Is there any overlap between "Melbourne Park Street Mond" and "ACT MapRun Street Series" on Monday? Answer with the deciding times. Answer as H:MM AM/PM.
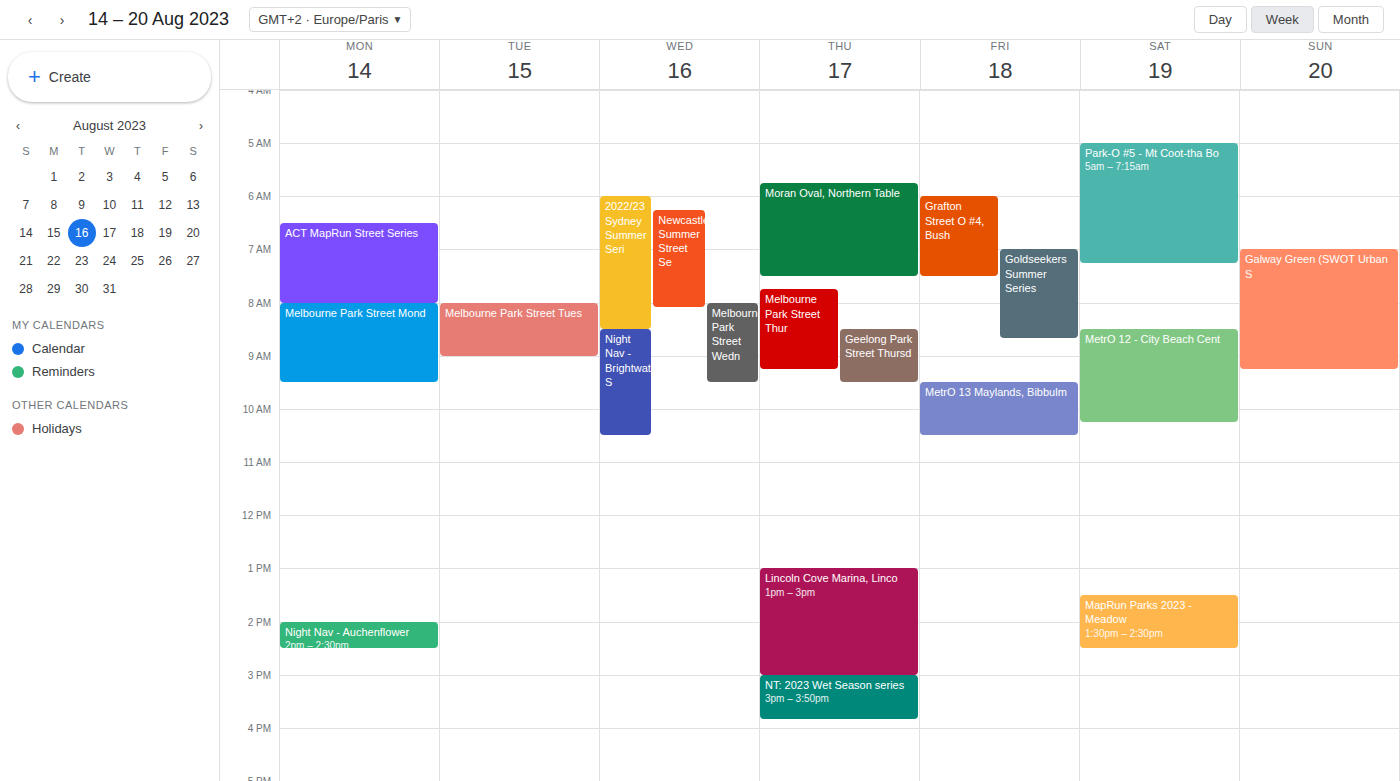
"ACT MapRun Street Series" ends at 8:00 AM, exactly when "Melbourne Park Street Mond" starts -- they touch but do not overlap.